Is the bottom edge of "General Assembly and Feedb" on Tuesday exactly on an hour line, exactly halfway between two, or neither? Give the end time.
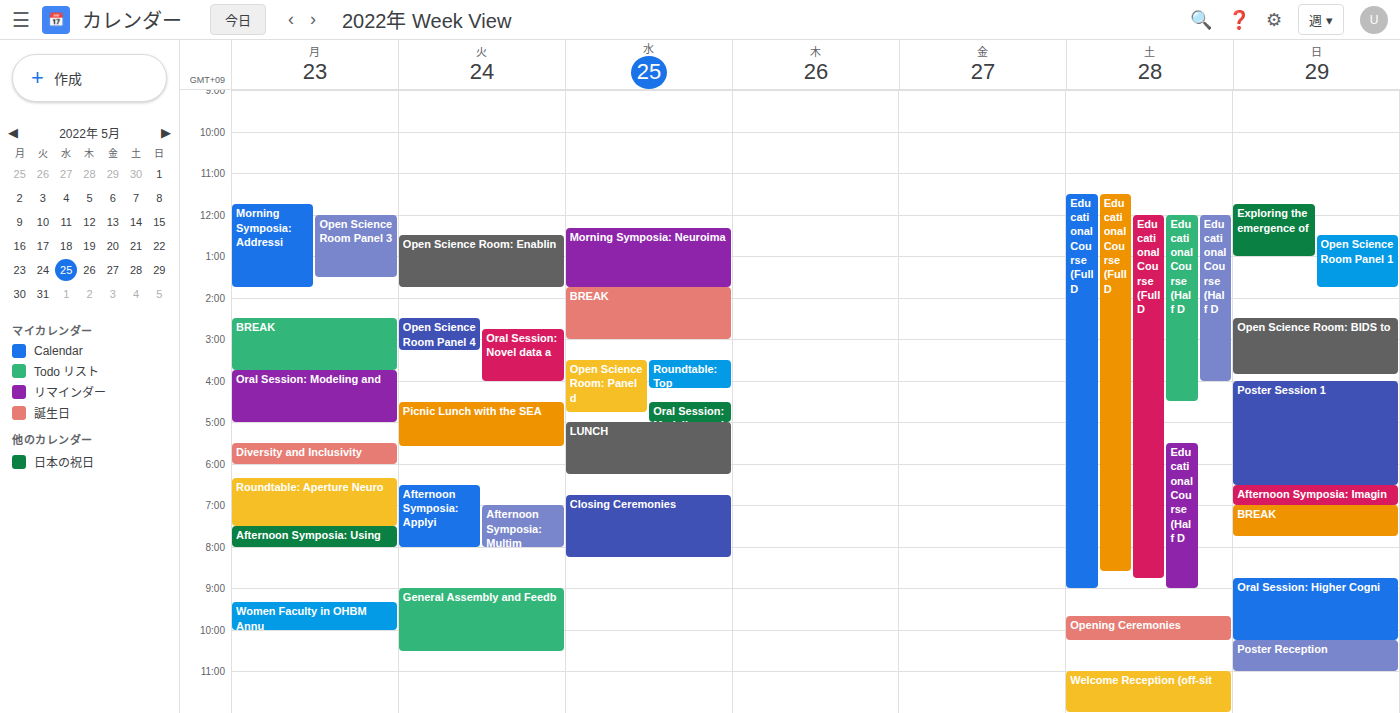
10:30 PM -- halfway between the 10 PM and 11 PM lines.